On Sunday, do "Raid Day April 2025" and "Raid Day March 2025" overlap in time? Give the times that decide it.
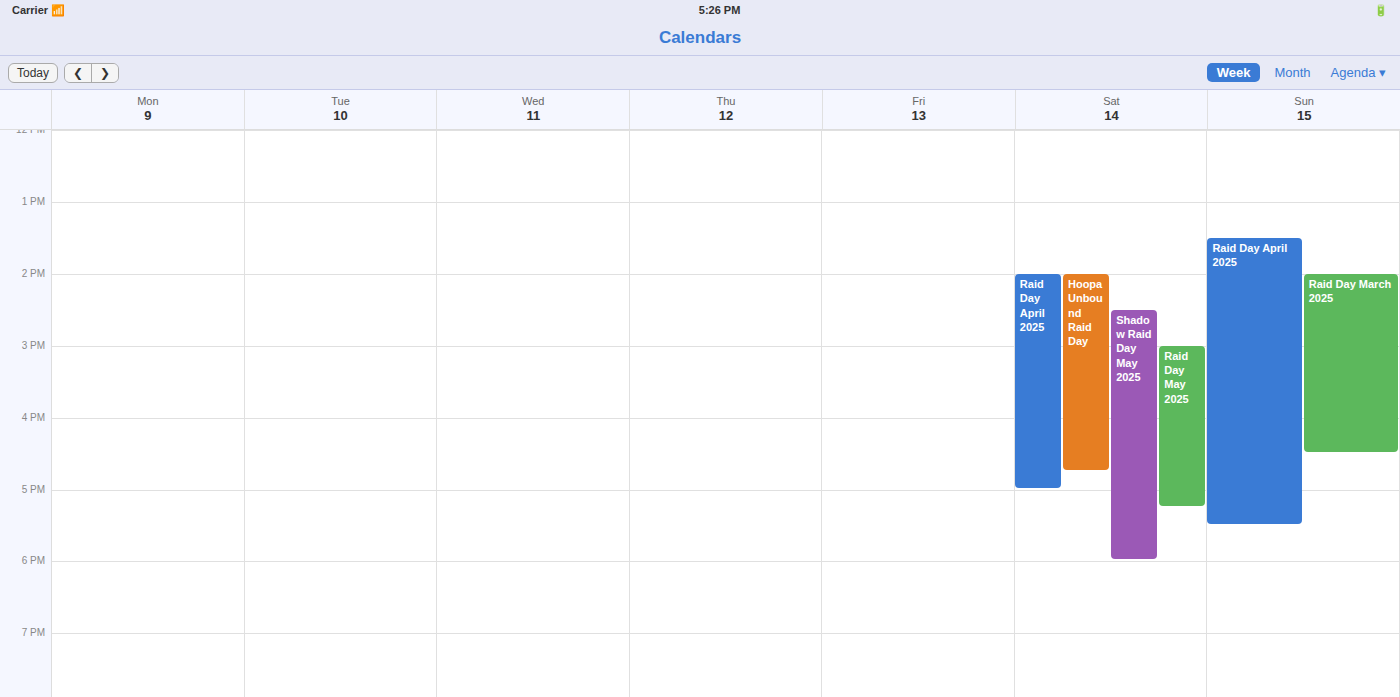
"Raid Day March 2025" runs 2:00 PM to 4:30 PM, inside "Raid Day April 2025" -- they overlap.